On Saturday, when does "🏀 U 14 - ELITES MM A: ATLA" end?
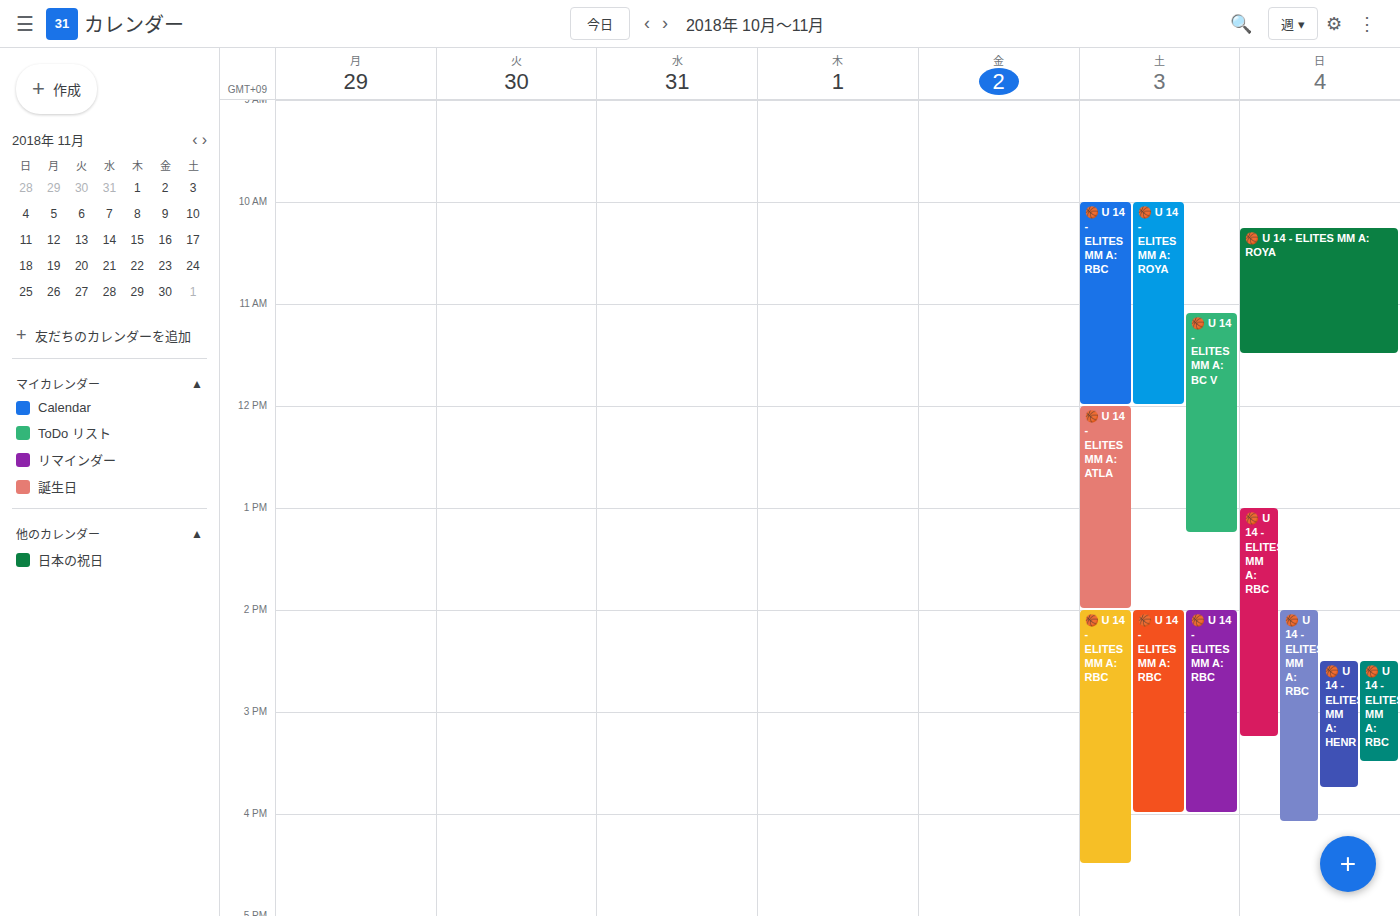
2:00 PM